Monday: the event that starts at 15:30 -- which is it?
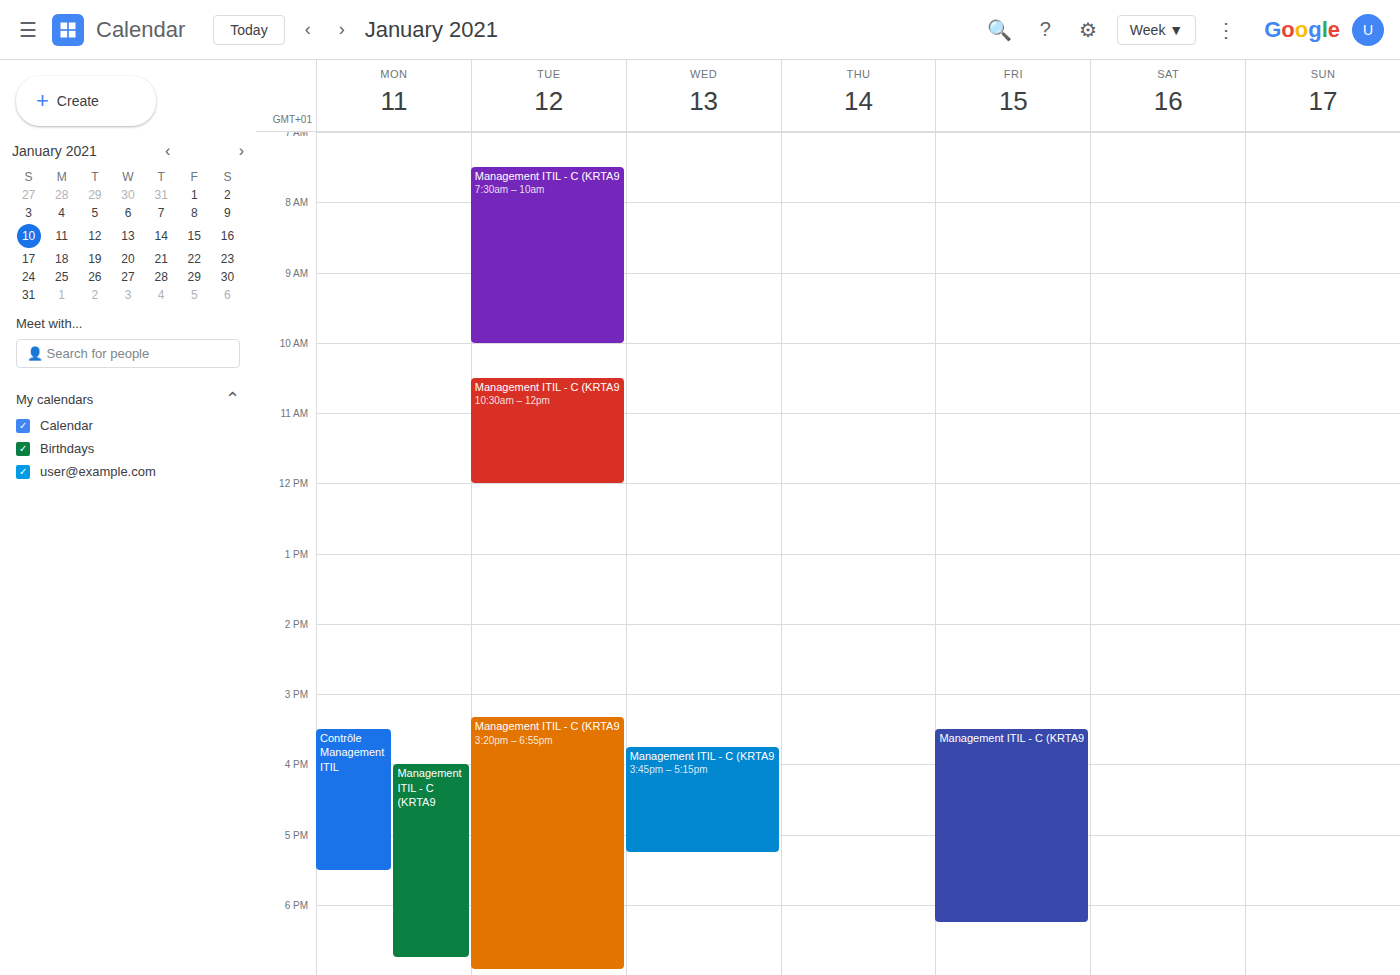
"Contrôle Management ITIL"